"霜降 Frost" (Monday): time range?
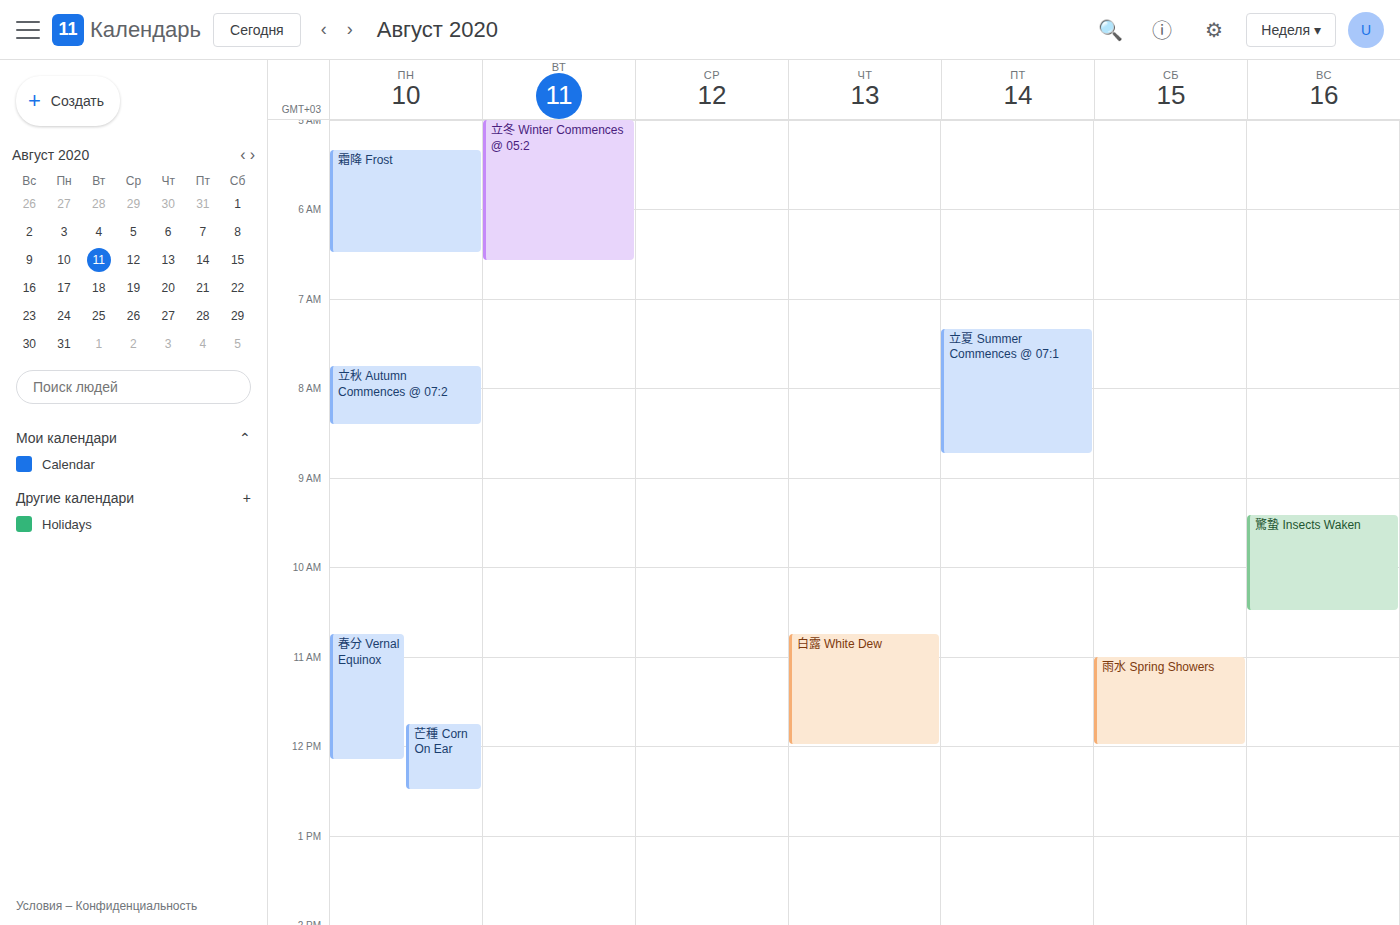
5:20 AM to 6:30 AM